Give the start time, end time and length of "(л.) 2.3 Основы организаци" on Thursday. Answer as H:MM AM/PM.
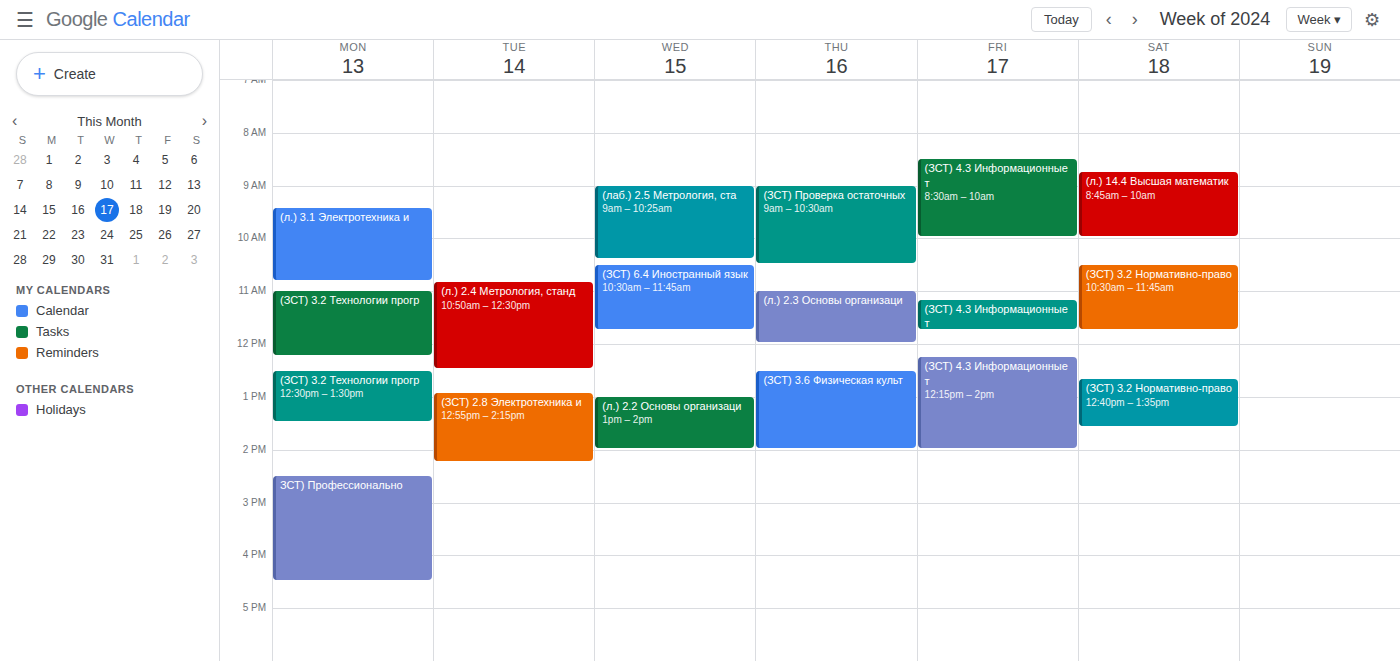
11:00 AM to 12:00 PM, 1 hour